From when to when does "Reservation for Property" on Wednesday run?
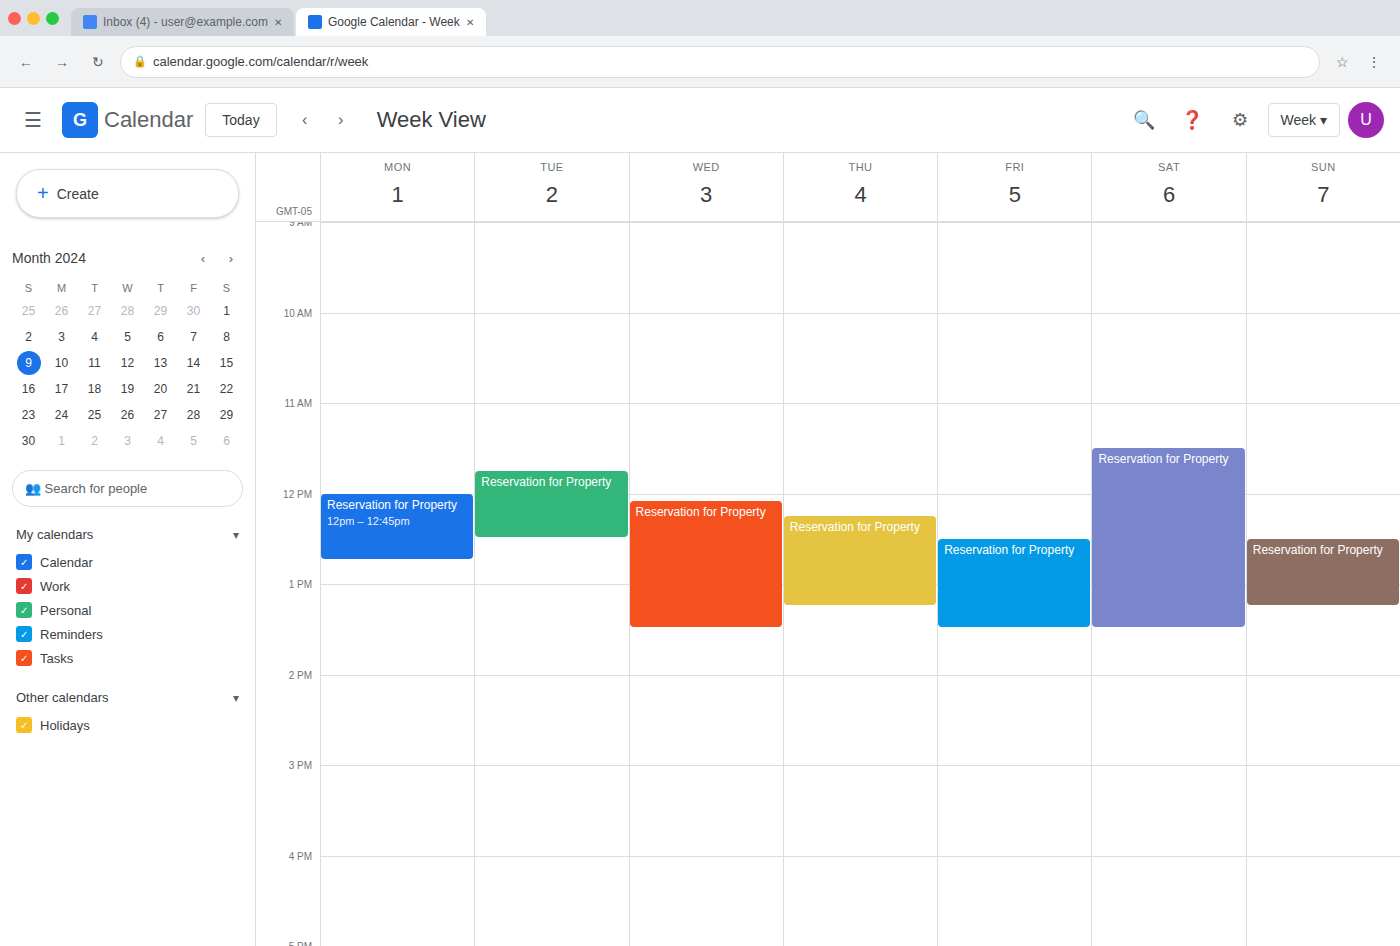
12:05 PM to 1:30 PM